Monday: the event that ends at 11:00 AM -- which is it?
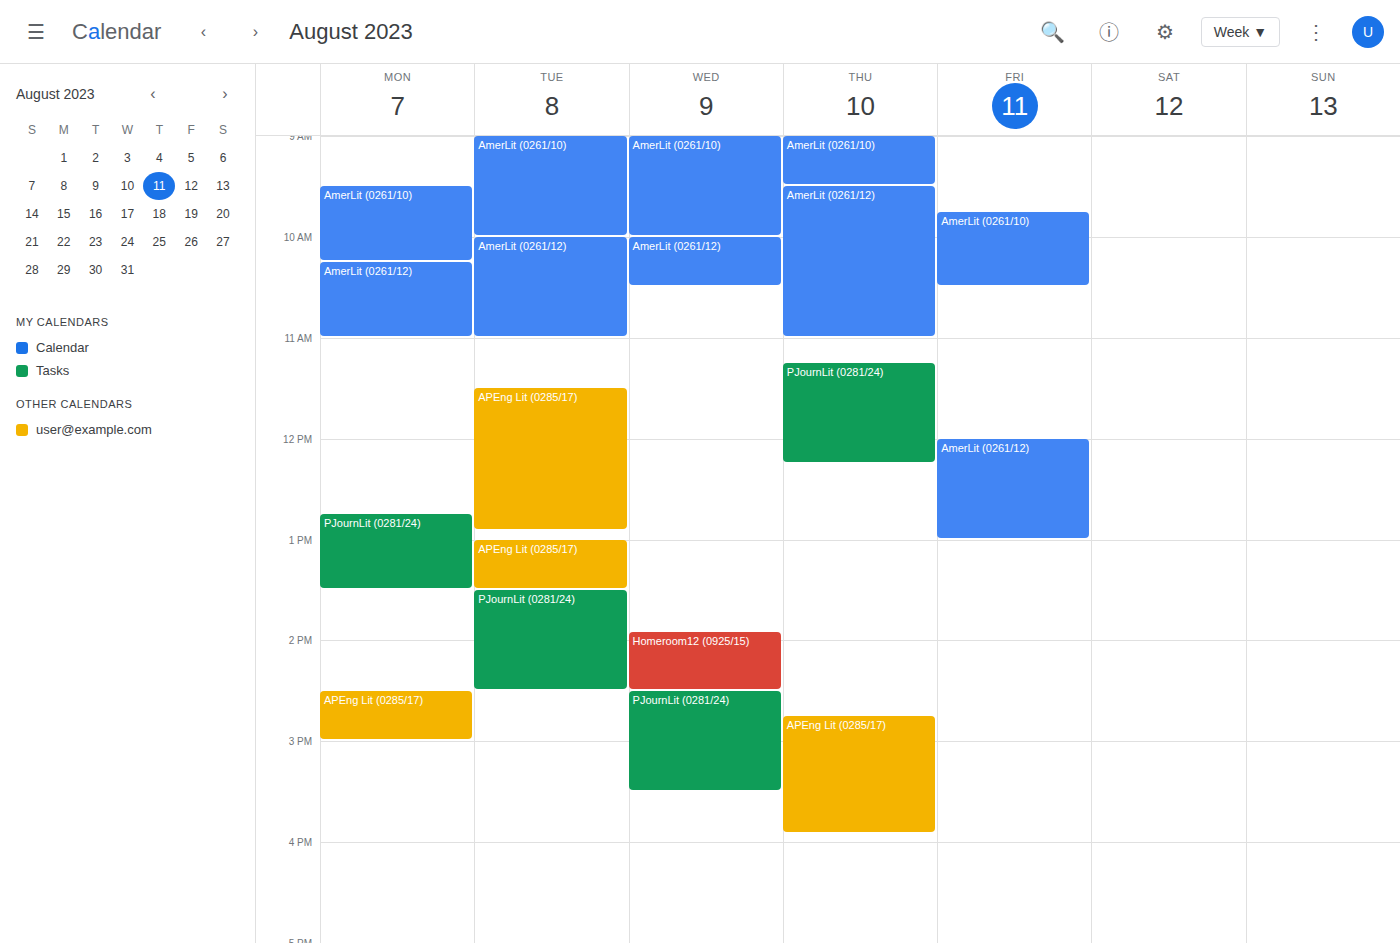
"AmerLit (0261/12)"